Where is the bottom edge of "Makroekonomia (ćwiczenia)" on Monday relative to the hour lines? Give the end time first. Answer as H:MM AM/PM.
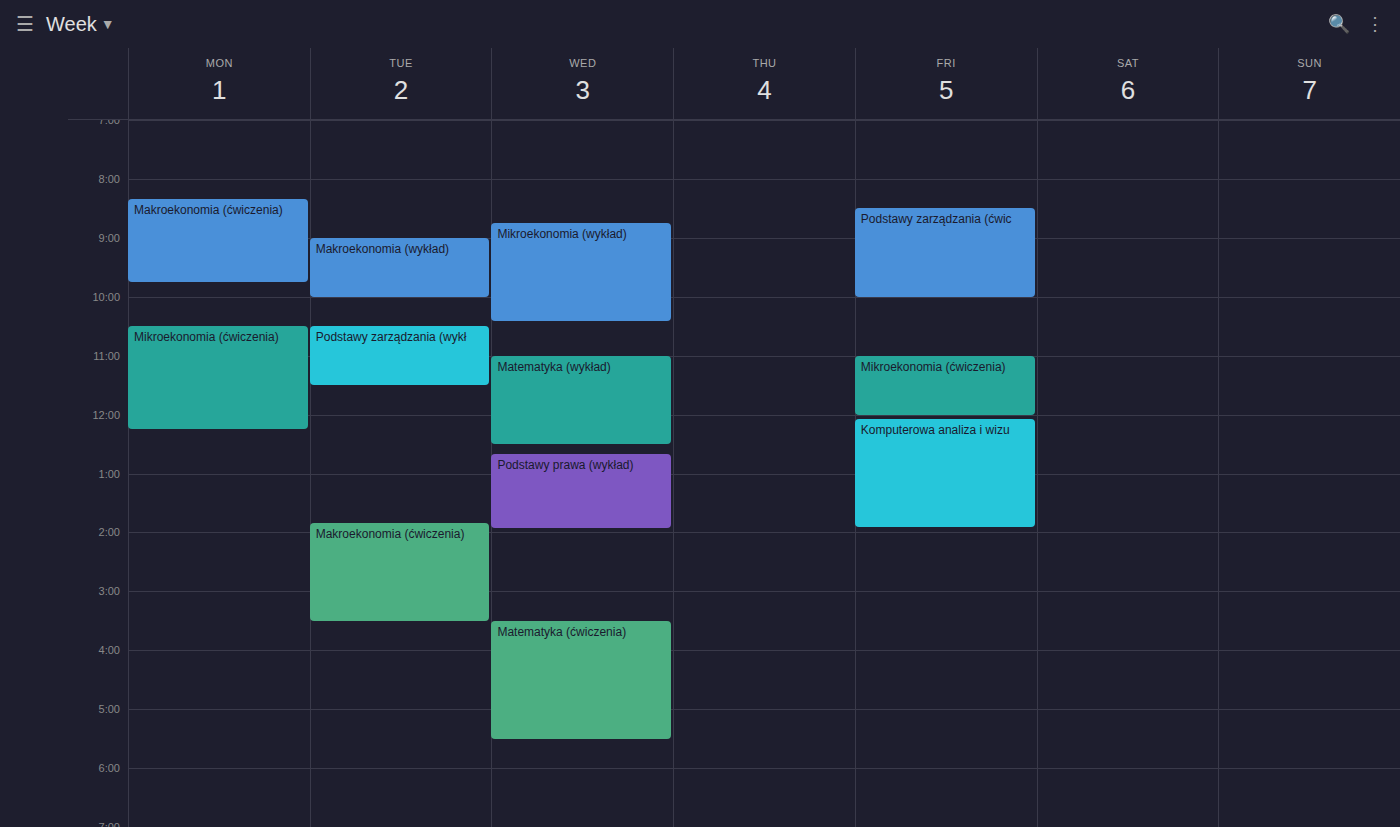
9:45 AM -- neither: three quarters of the way from the 9 AM line to the 10 AM line.